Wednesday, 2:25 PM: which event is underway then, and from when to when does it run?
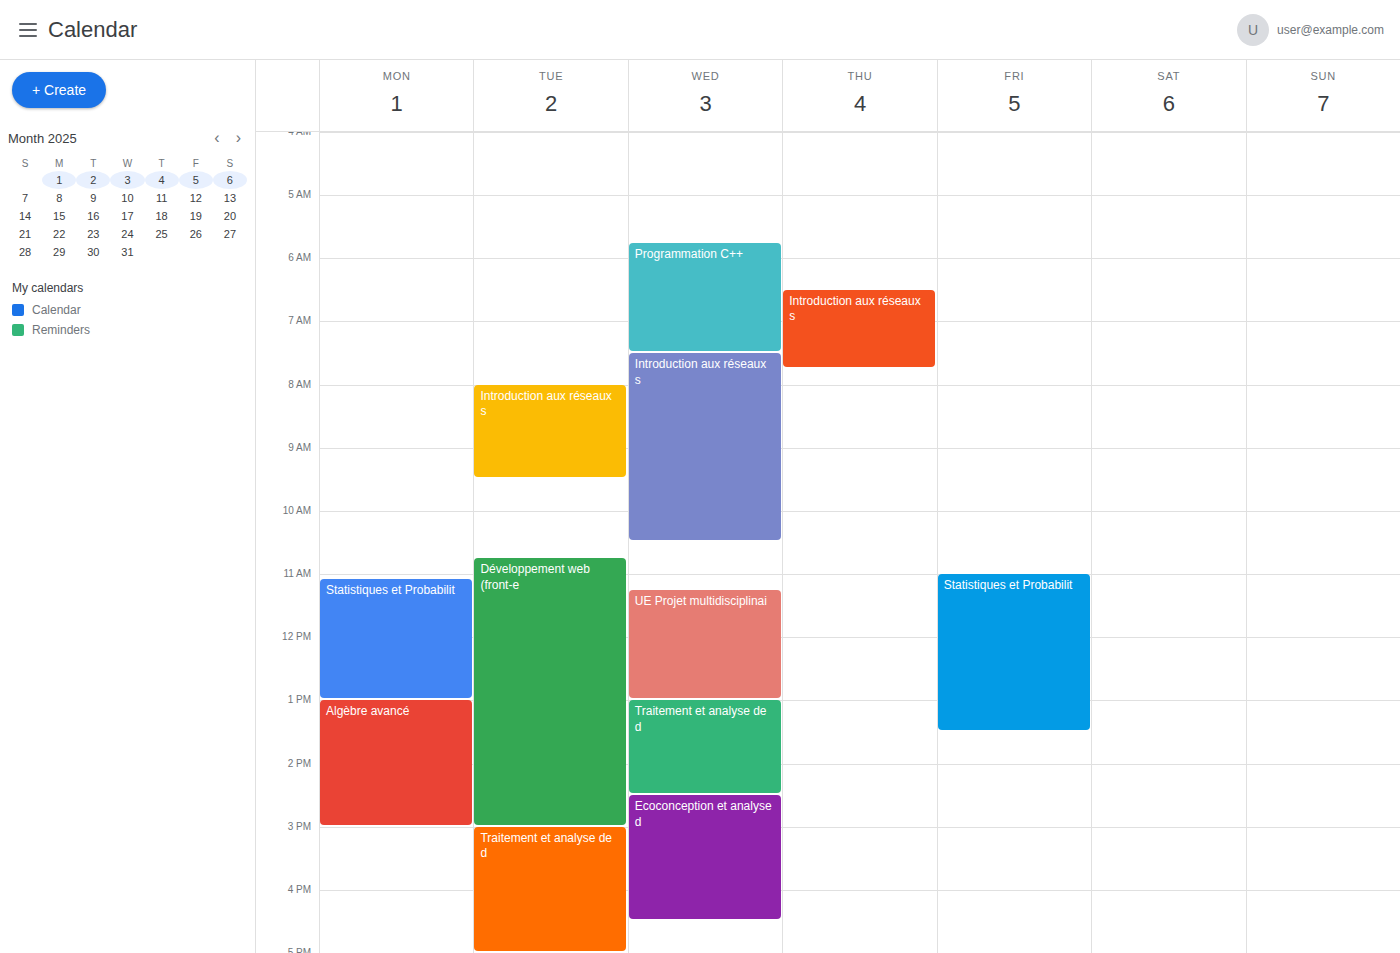
"Traitement et analyse de d", 1:00 PM to 2:30 PM